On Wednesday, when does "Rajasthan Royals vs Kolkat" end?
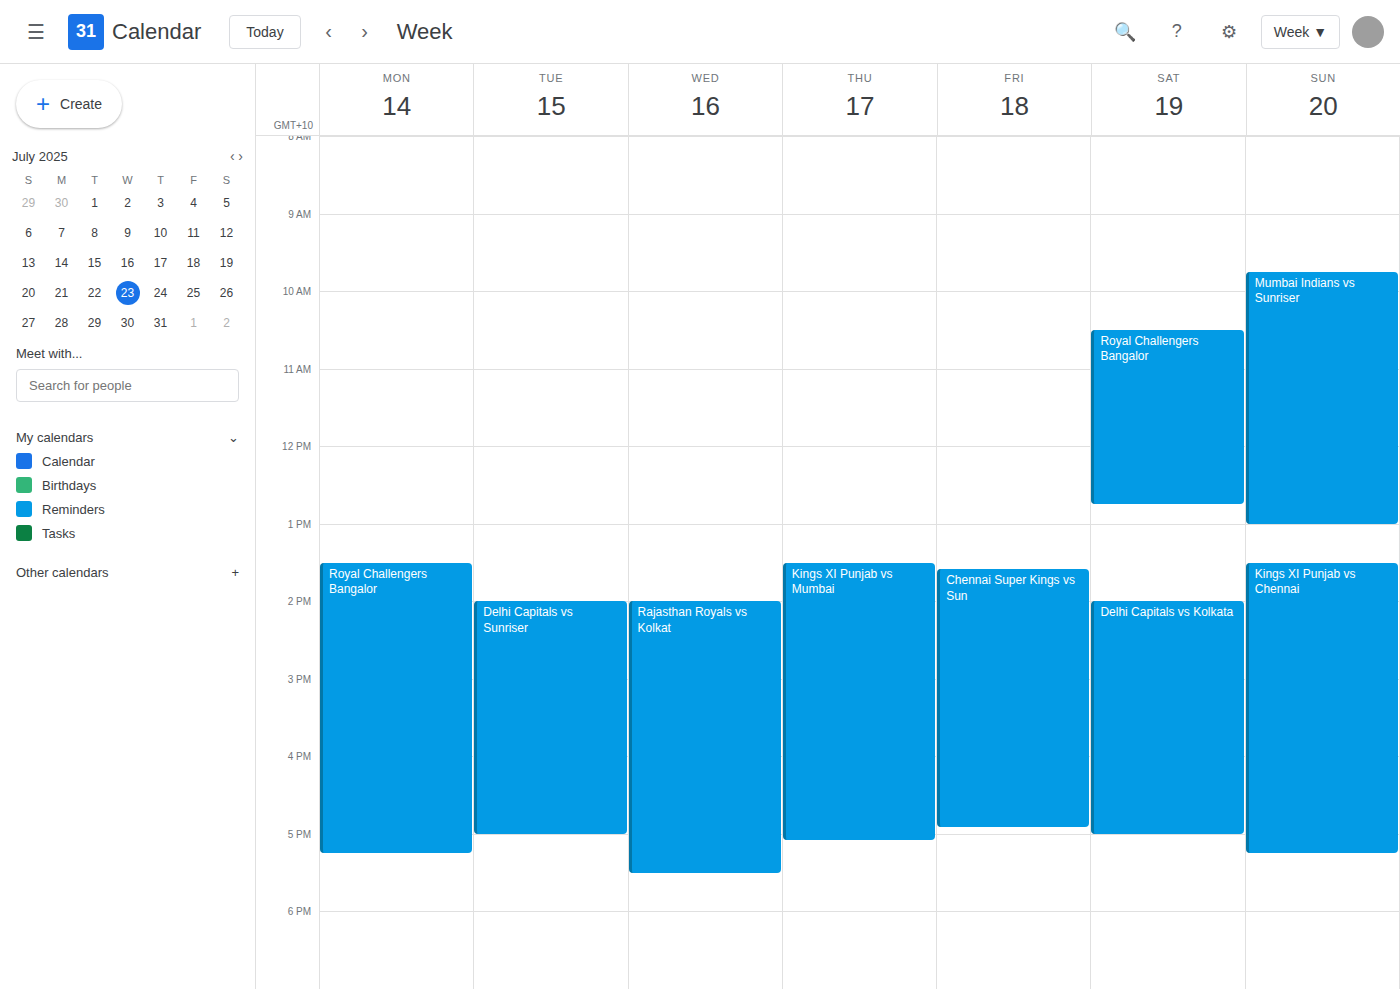
5:30 PM